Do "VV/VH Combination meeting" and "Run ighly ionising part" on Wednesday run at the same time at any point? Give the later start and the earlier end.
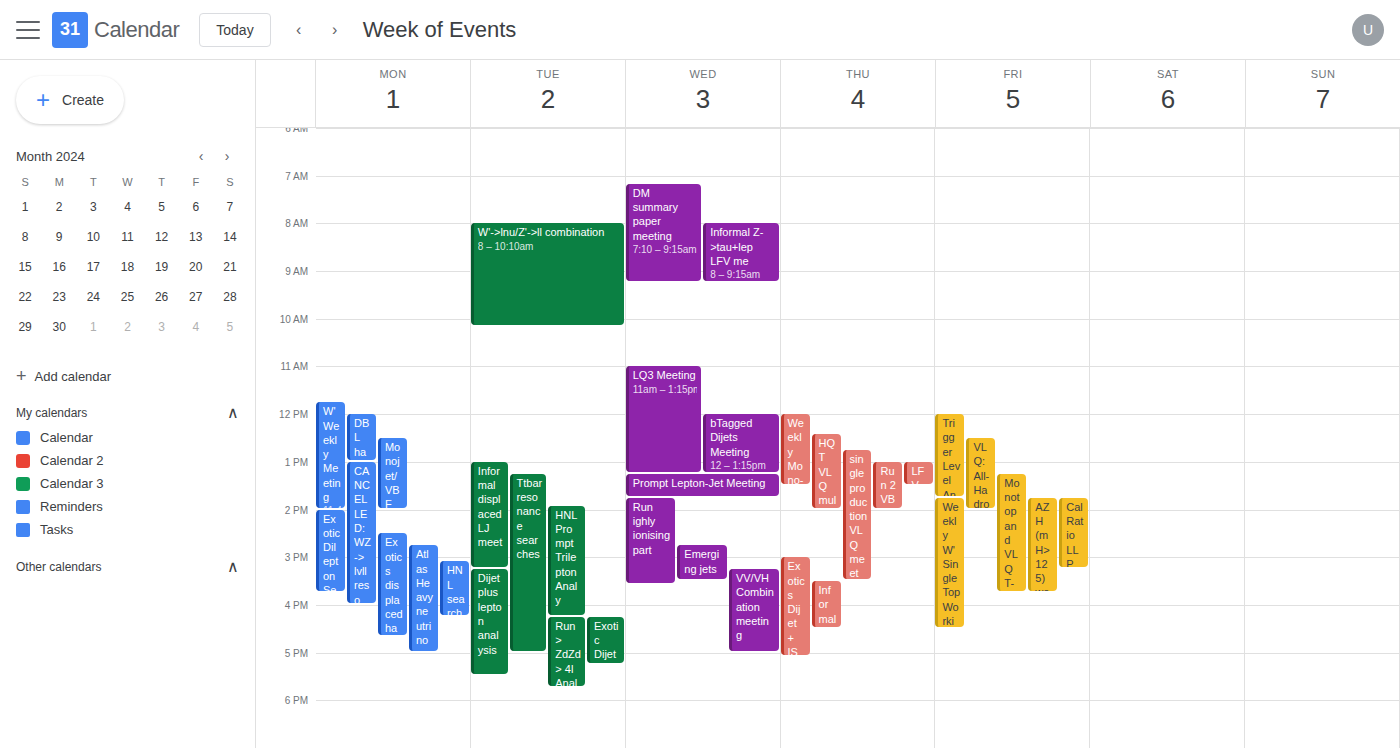
"VV/VH Combination meeting" starts at 3:15 PM, before "Run ighly ionising part" ends at 3:35 PM -- they overlap.